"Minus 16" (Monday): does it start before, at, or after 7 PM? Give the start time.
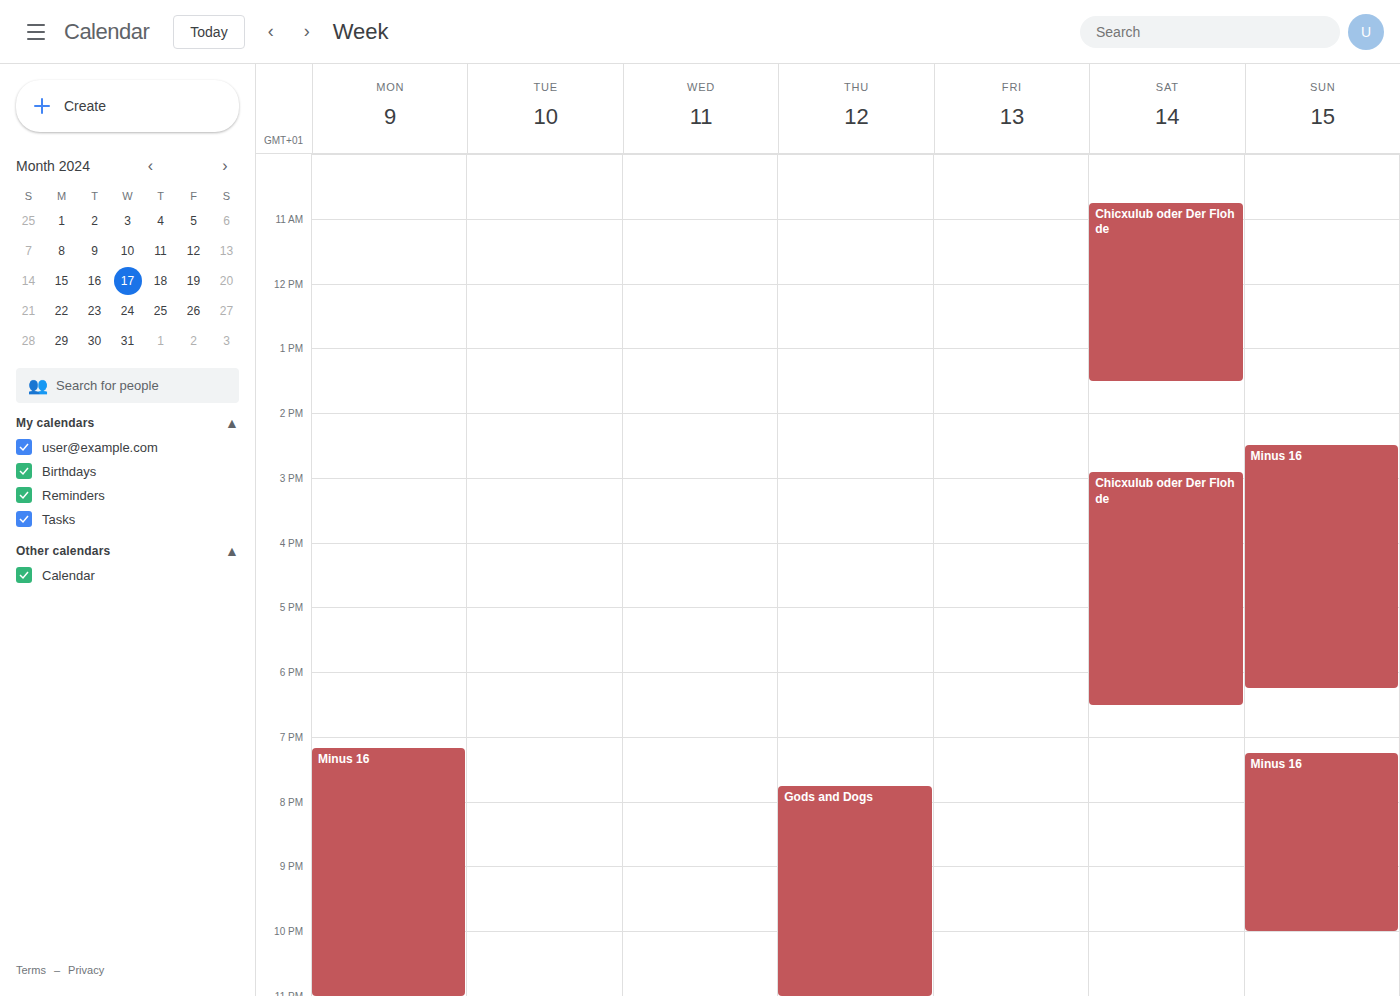
7:10 PM -- after 7 PM, 10 minutes below the 7 PM line.